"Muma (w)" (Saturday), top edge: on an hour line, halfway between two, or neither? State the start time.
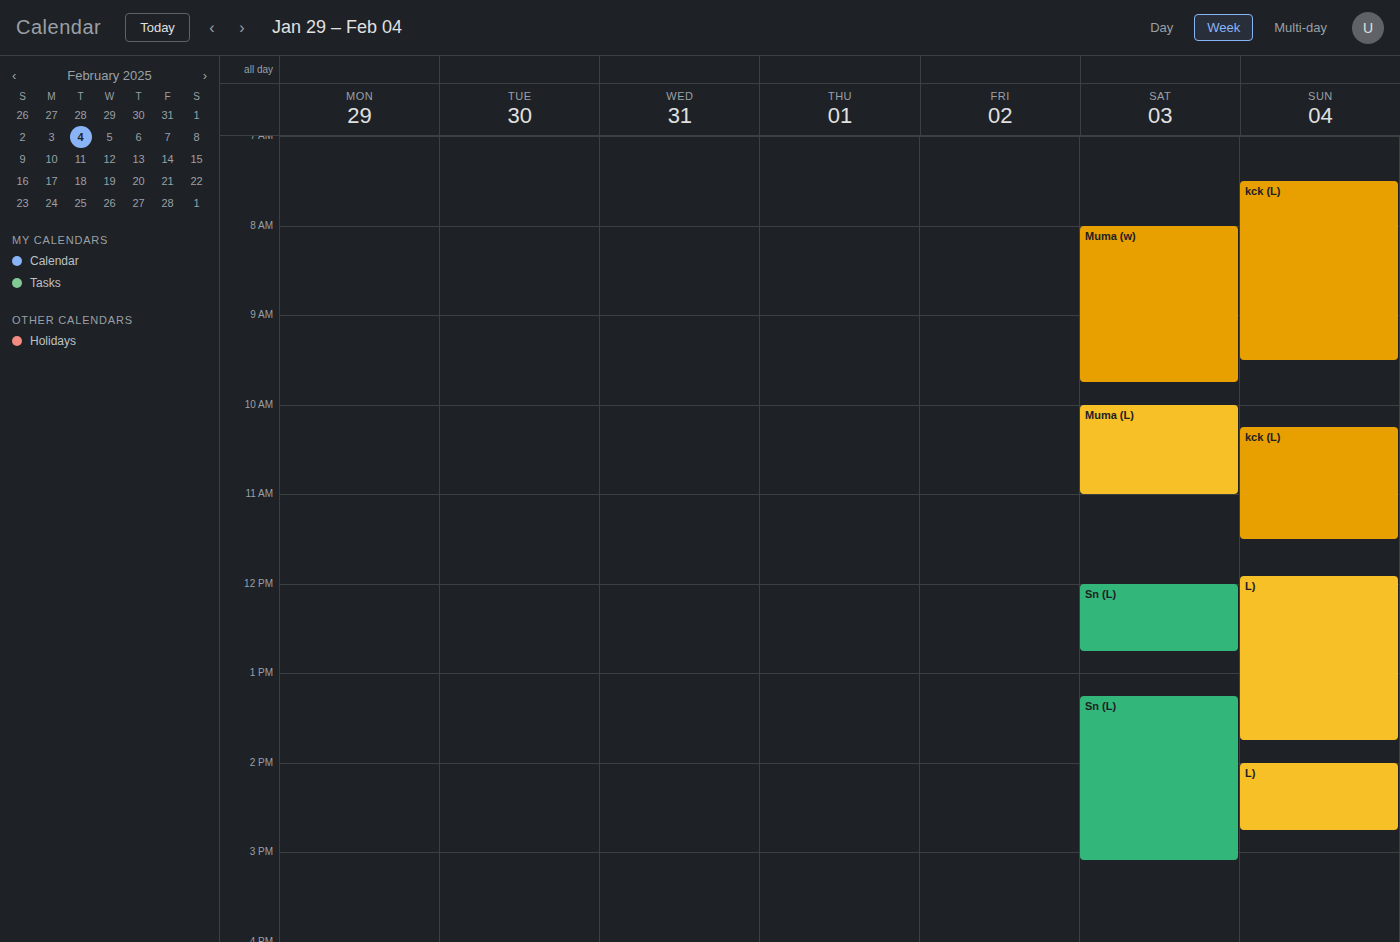
08:00 -- exactly on the 08:00 line.